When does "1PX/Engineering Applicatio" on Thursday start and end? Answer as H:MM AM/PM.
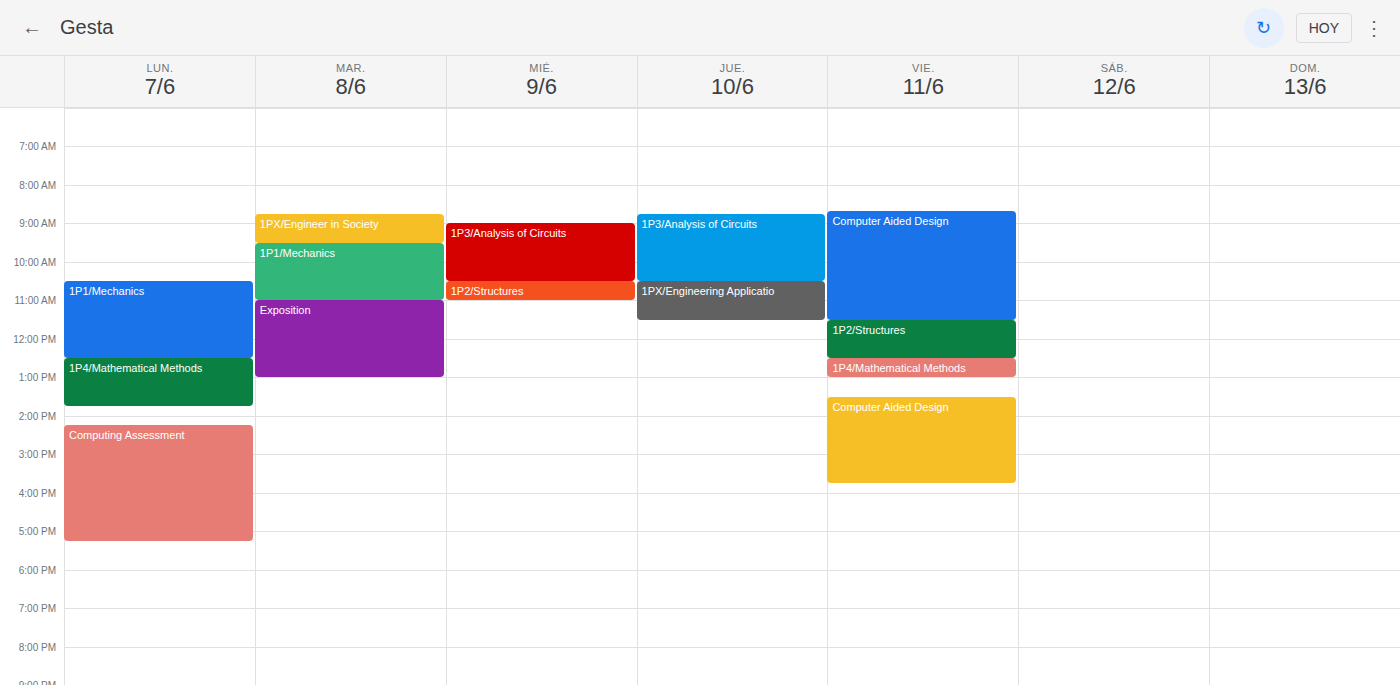
10:30 AM to 11:30 AM